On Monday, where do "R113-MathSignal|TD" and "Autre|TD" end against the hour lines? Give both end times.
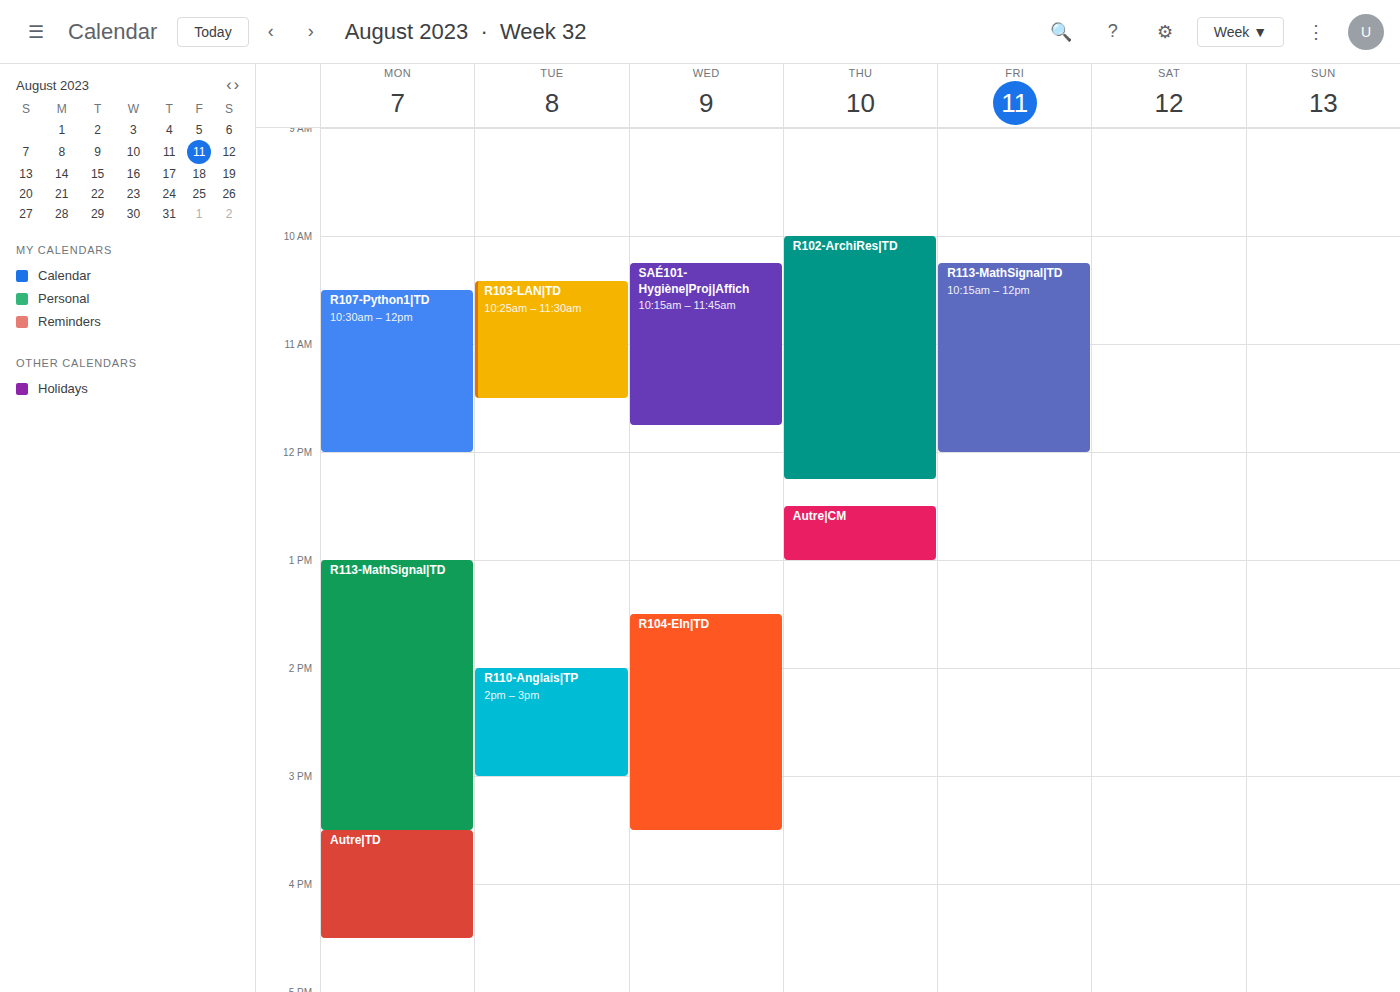
"R113-MathSignal|TD": 15:30, halfway between the 15:00 and 16:00 lines. "Autre|TD": 16:30, halfway between the 16:00 and 17:00 lines.